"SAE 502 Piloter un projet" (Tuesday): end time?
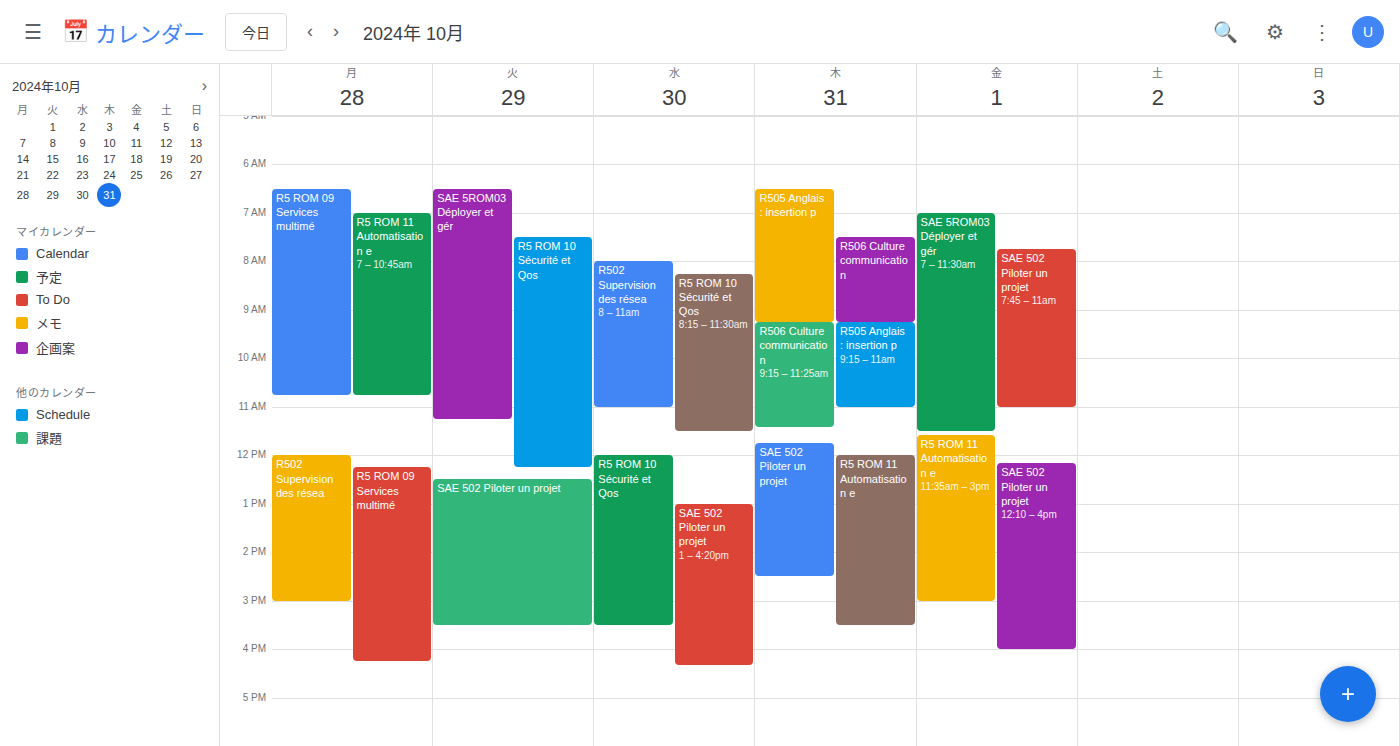
3:30 PM